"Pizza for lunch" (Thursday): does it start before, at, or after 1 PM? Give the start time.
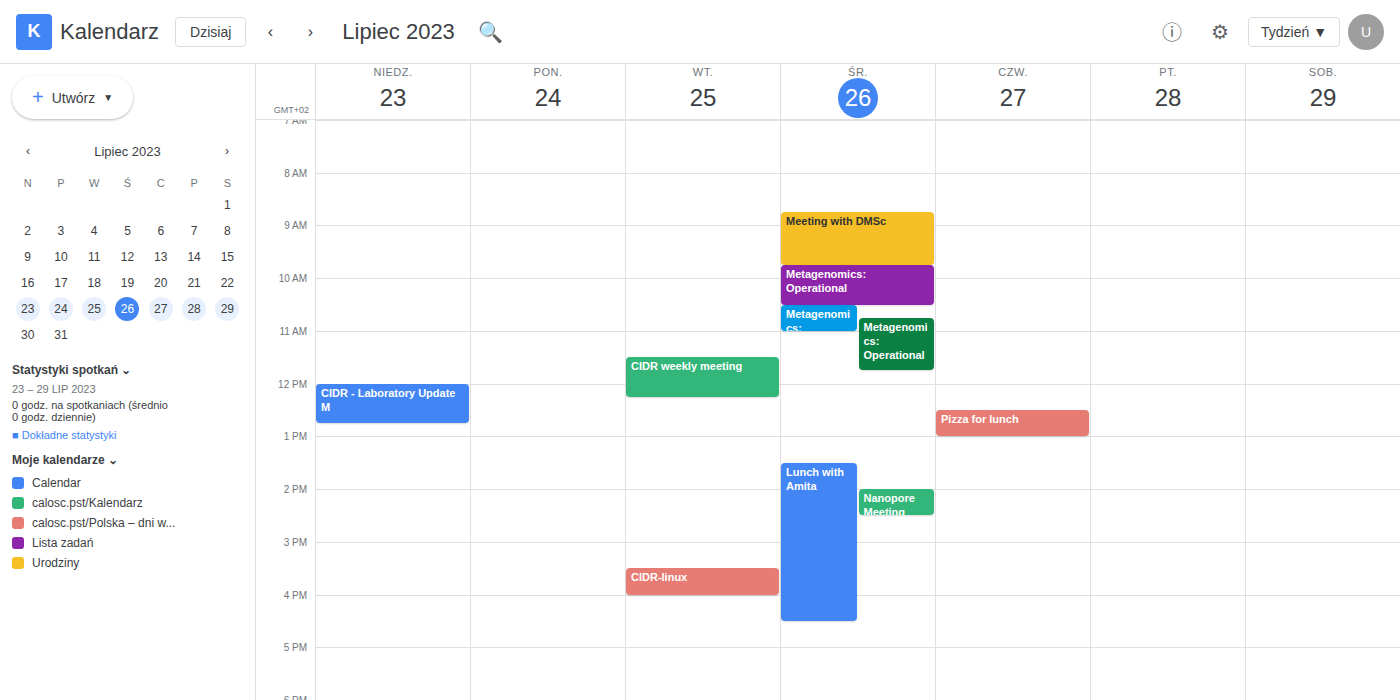
12:30 PM -- before 1 PM, 30 minutes above the 1 PM line.